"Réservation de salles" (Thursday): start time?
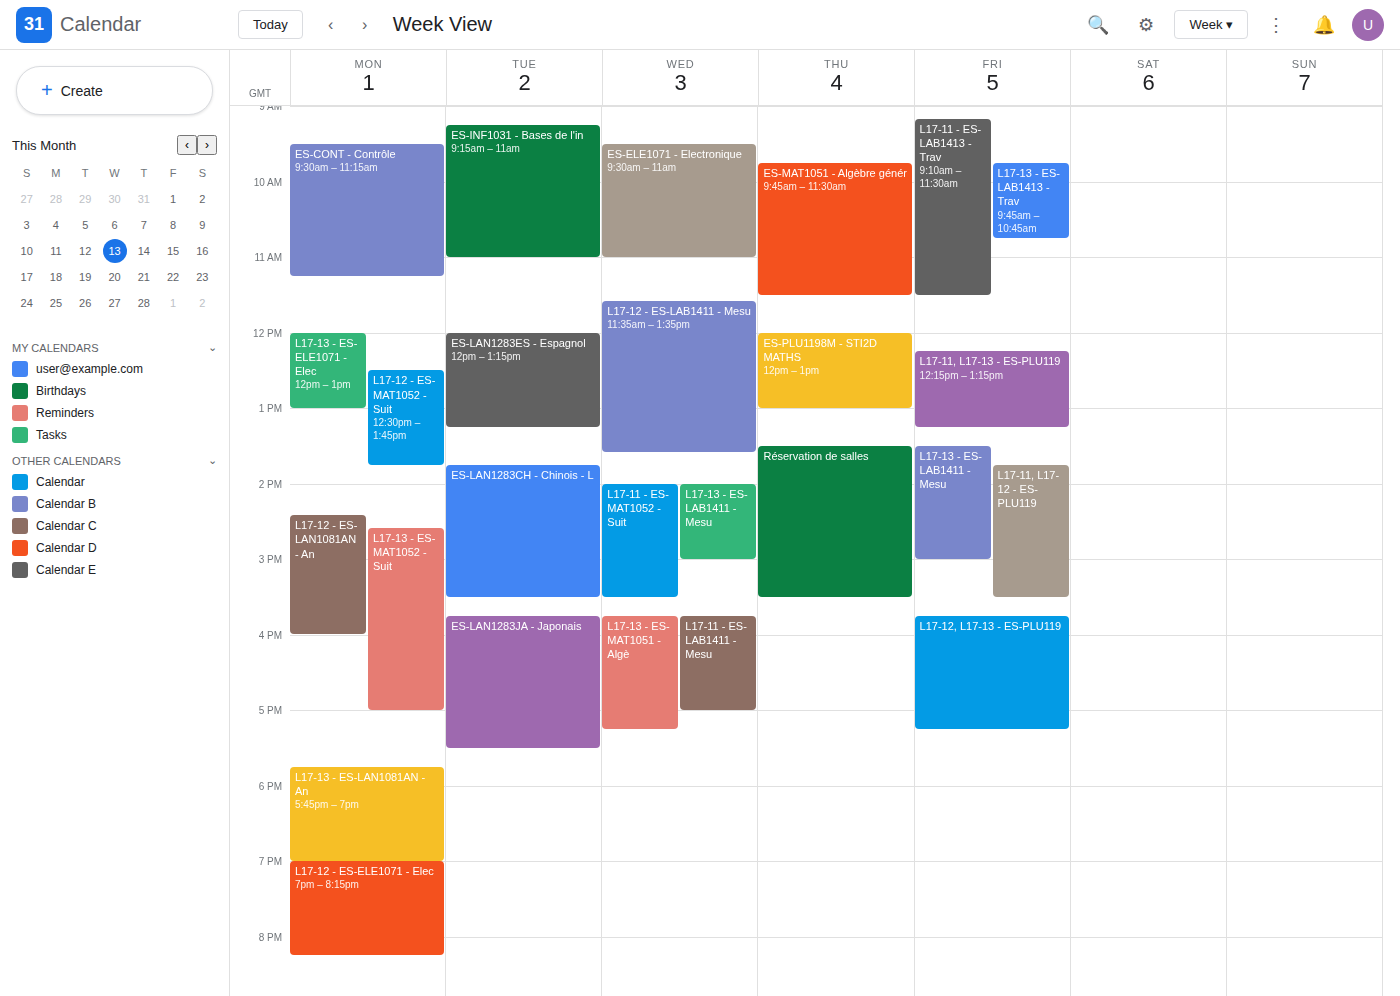
1:30 PM